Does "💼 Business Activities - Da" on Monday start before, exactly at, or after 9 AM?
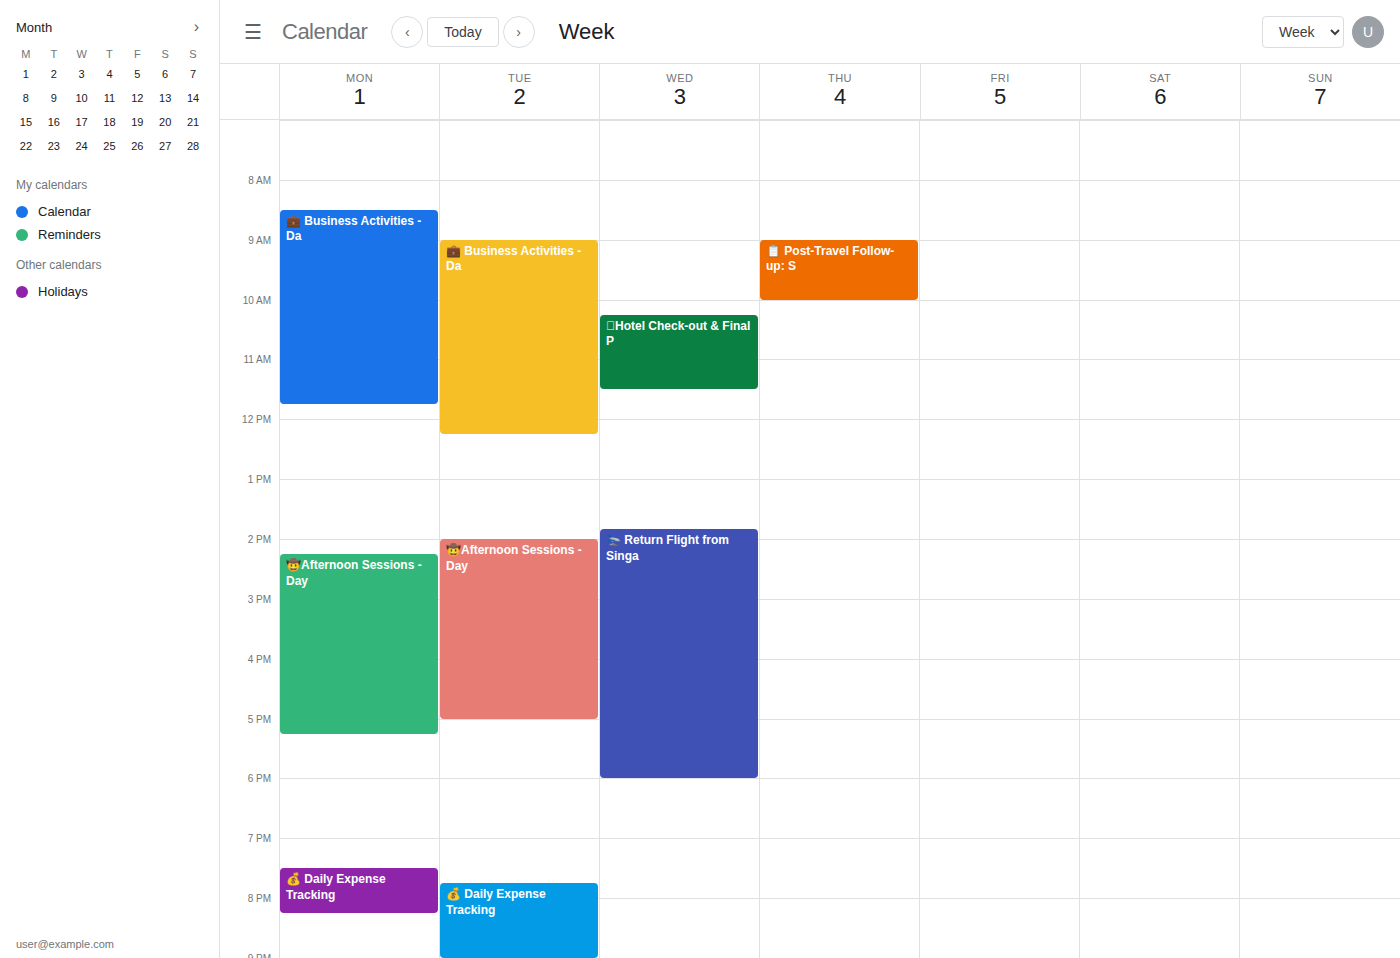
8:30 AM -- before 9 AM, 30 minutes above the 9 AM line.